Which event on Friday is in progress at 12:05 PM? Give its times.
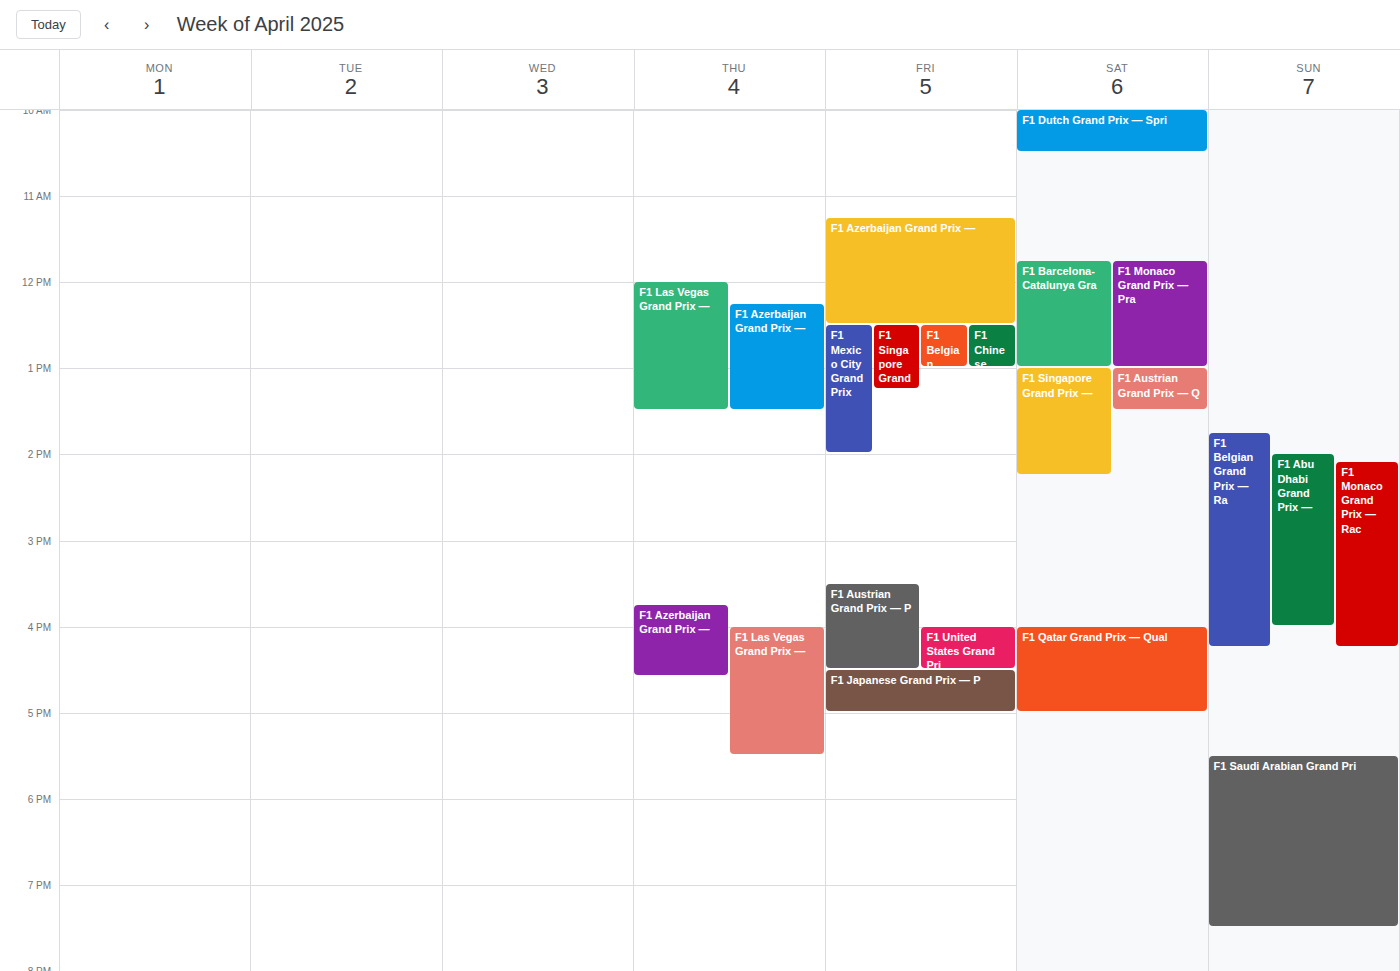
"F1 Azerbaijan Grand Prix —", 11:15 AM to 12:30 PM